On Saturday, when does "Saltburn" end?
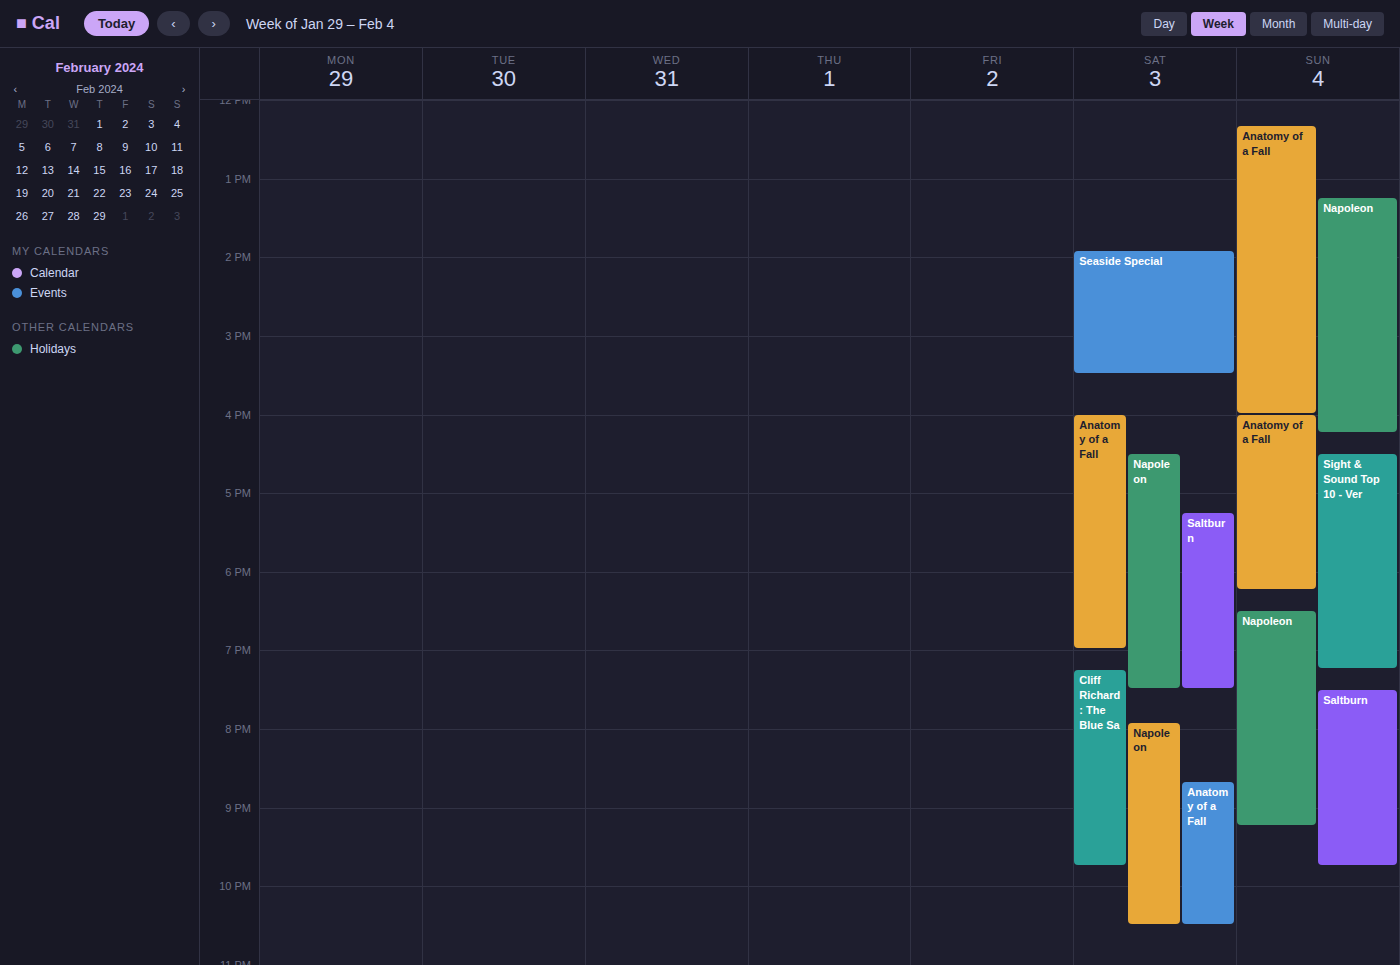
7:30 PM